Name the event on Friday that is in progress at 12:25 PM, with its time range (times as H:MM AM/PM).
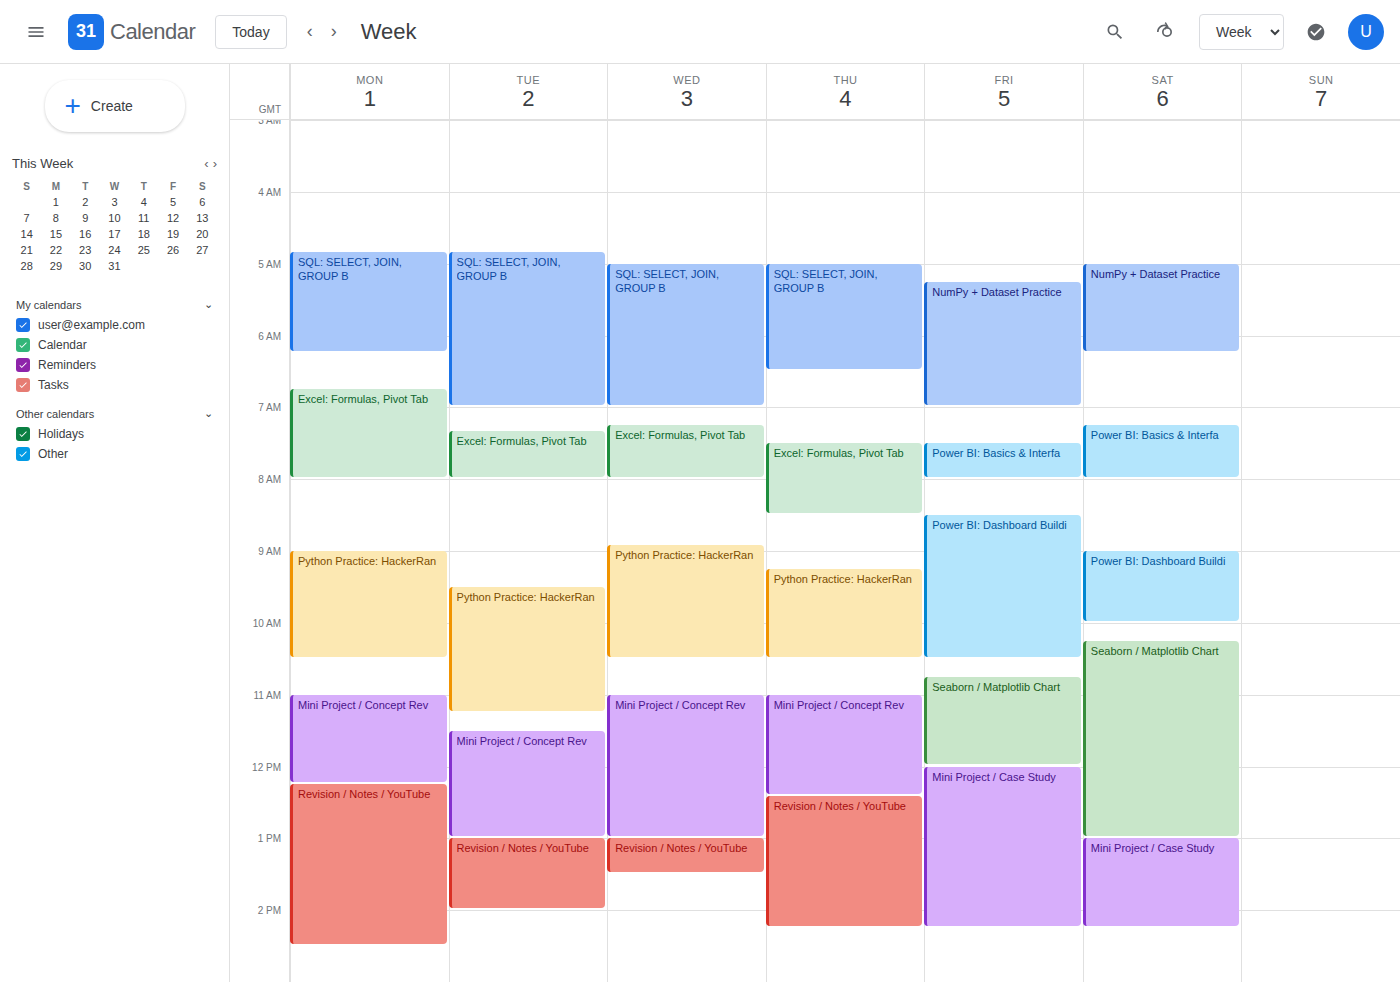
"Mini Project / Case Study", 12:00 PM to 2:15 PM